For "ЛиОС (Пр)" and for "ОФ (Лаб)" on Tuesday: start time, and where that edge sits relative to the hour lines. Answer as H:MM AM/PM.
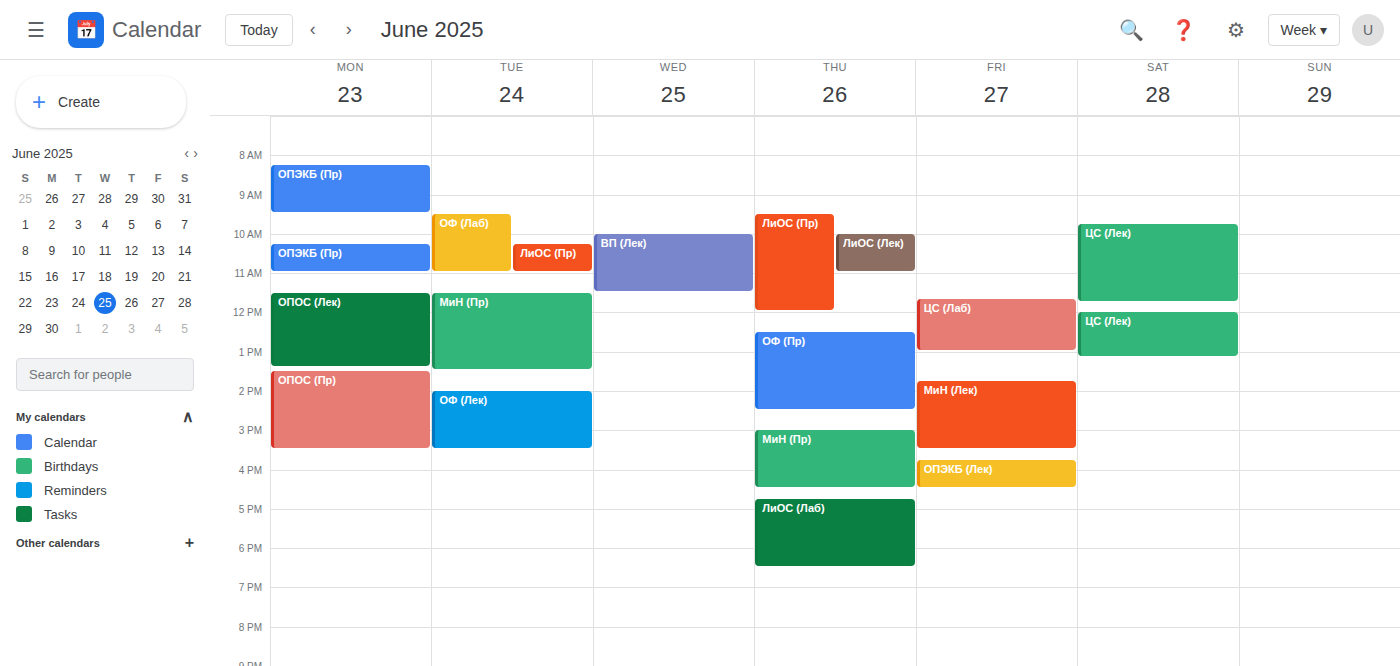
"ЛиОС (Пр)": 10:15 AM, neither: a quarter of the way from the 10 AM line to the 11 AM line. "ОФ (Лаб)": 9:30 AM, halfway between the 9 AM and 10 AM lines.